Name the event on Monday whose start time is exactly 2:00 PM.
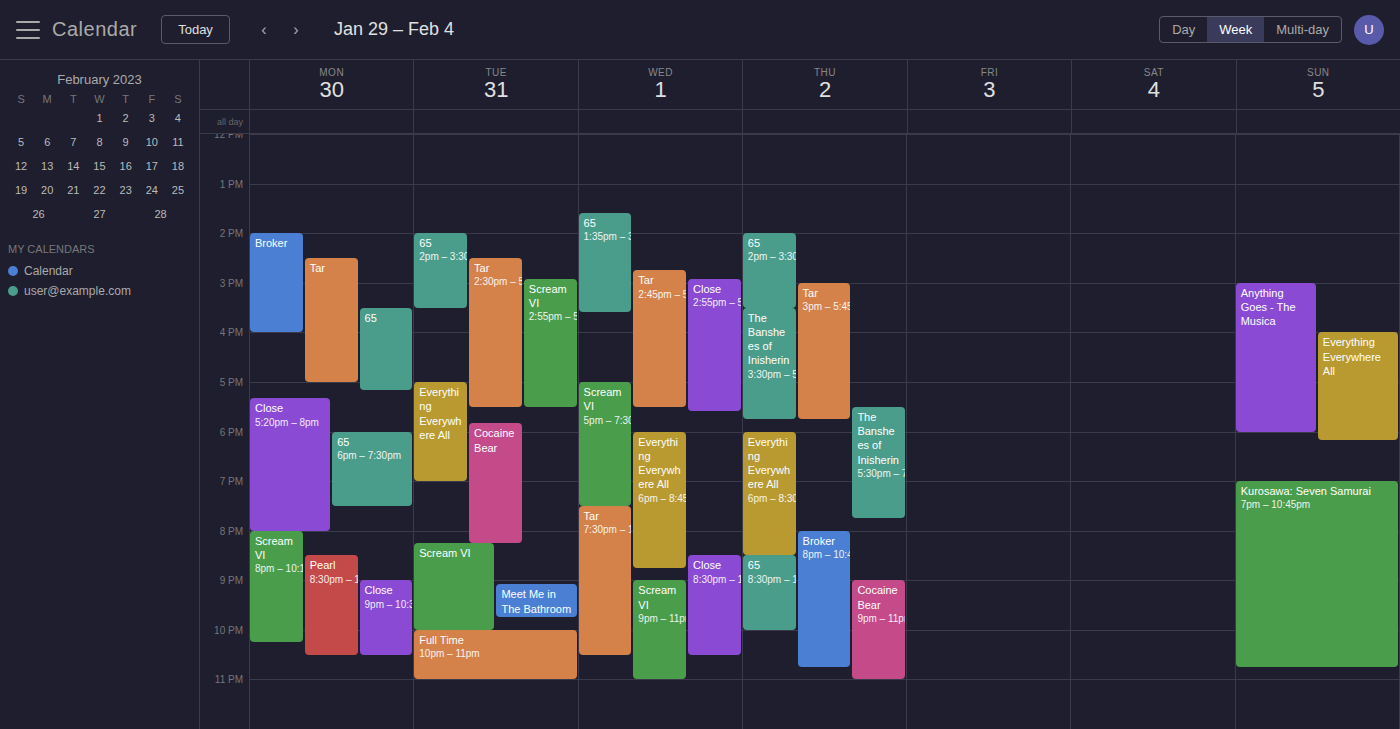
"Broker"